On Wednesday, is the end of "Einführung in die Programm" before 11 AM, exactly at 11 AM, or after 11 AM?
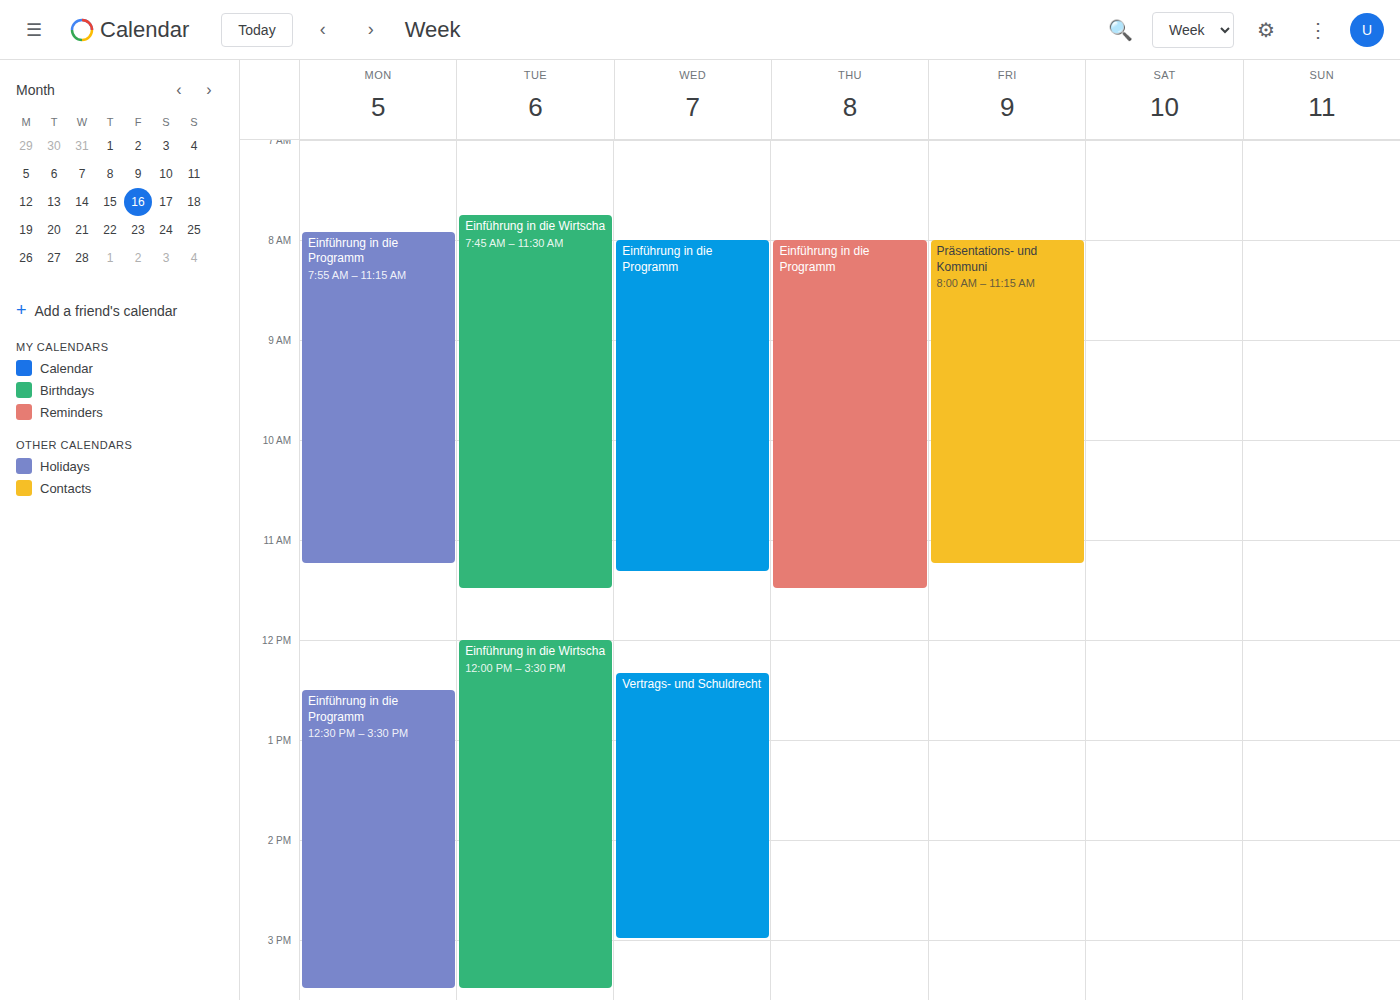
11:20 AM -- after 11 AM, 20 minutes below the 11 AM line.